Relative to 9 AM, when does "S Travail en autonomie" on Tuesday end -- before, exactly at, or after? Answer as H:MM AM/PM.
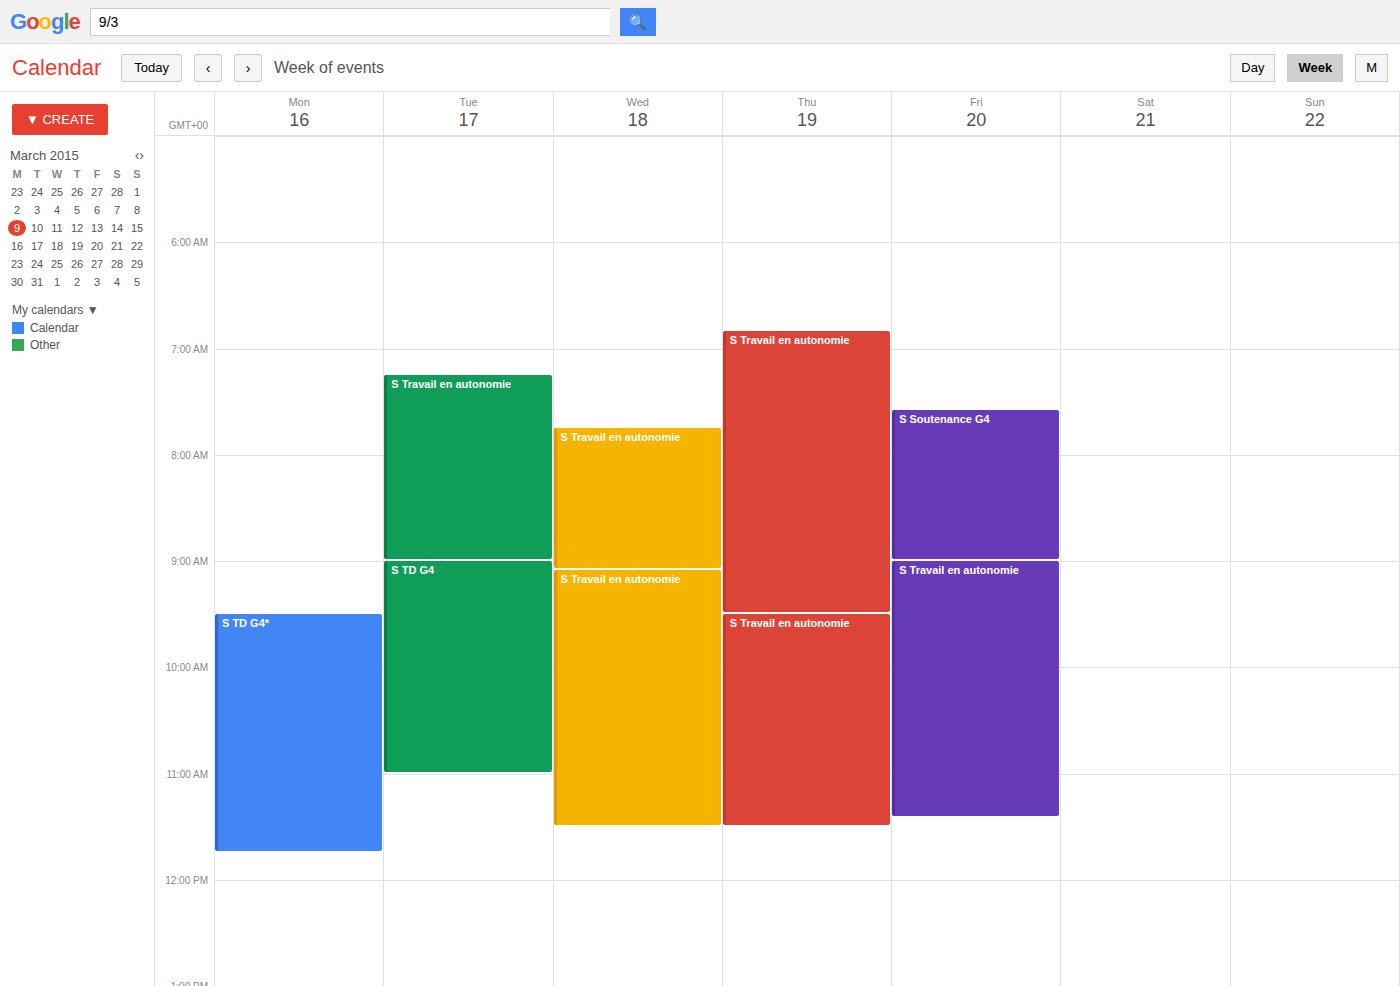
9:00 AM -- exactly at 9 AM, on the 9 AM line.